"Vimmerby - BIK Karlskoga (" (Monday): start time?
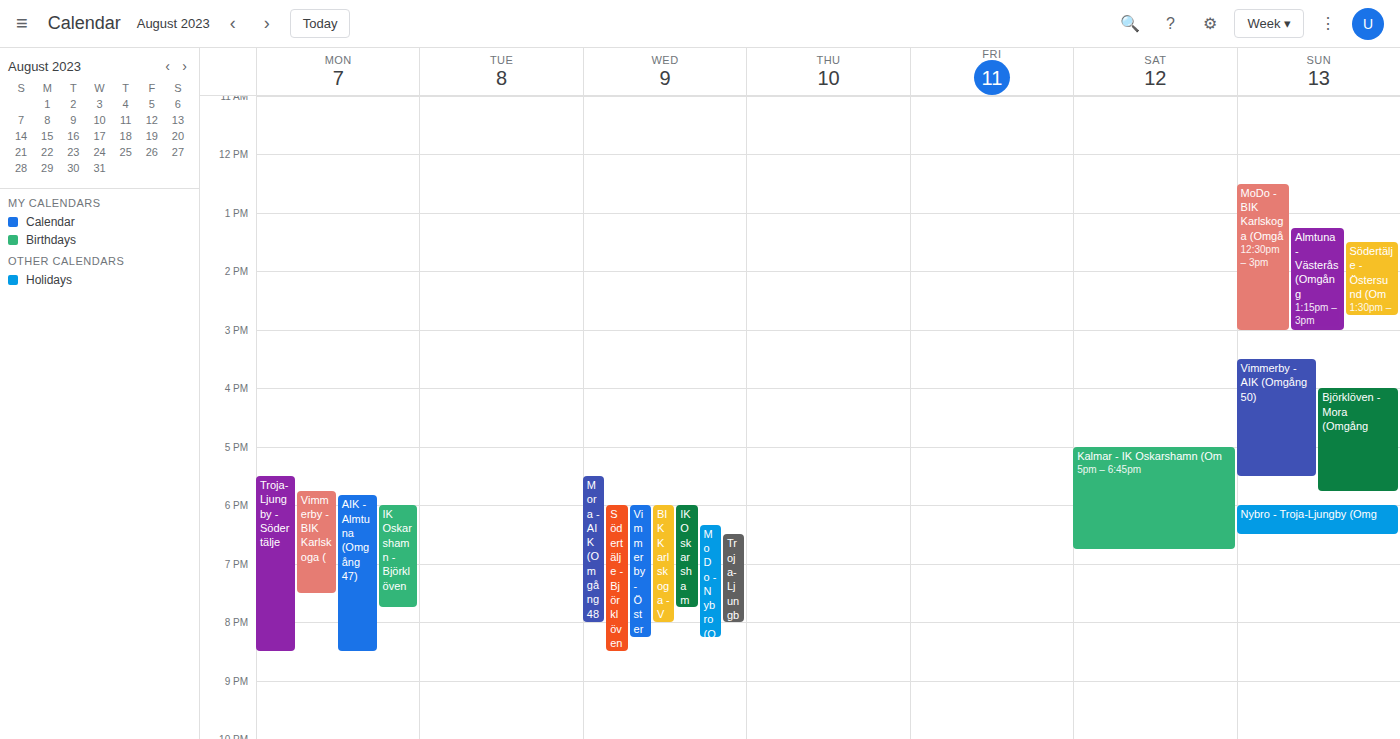
5:45 PM